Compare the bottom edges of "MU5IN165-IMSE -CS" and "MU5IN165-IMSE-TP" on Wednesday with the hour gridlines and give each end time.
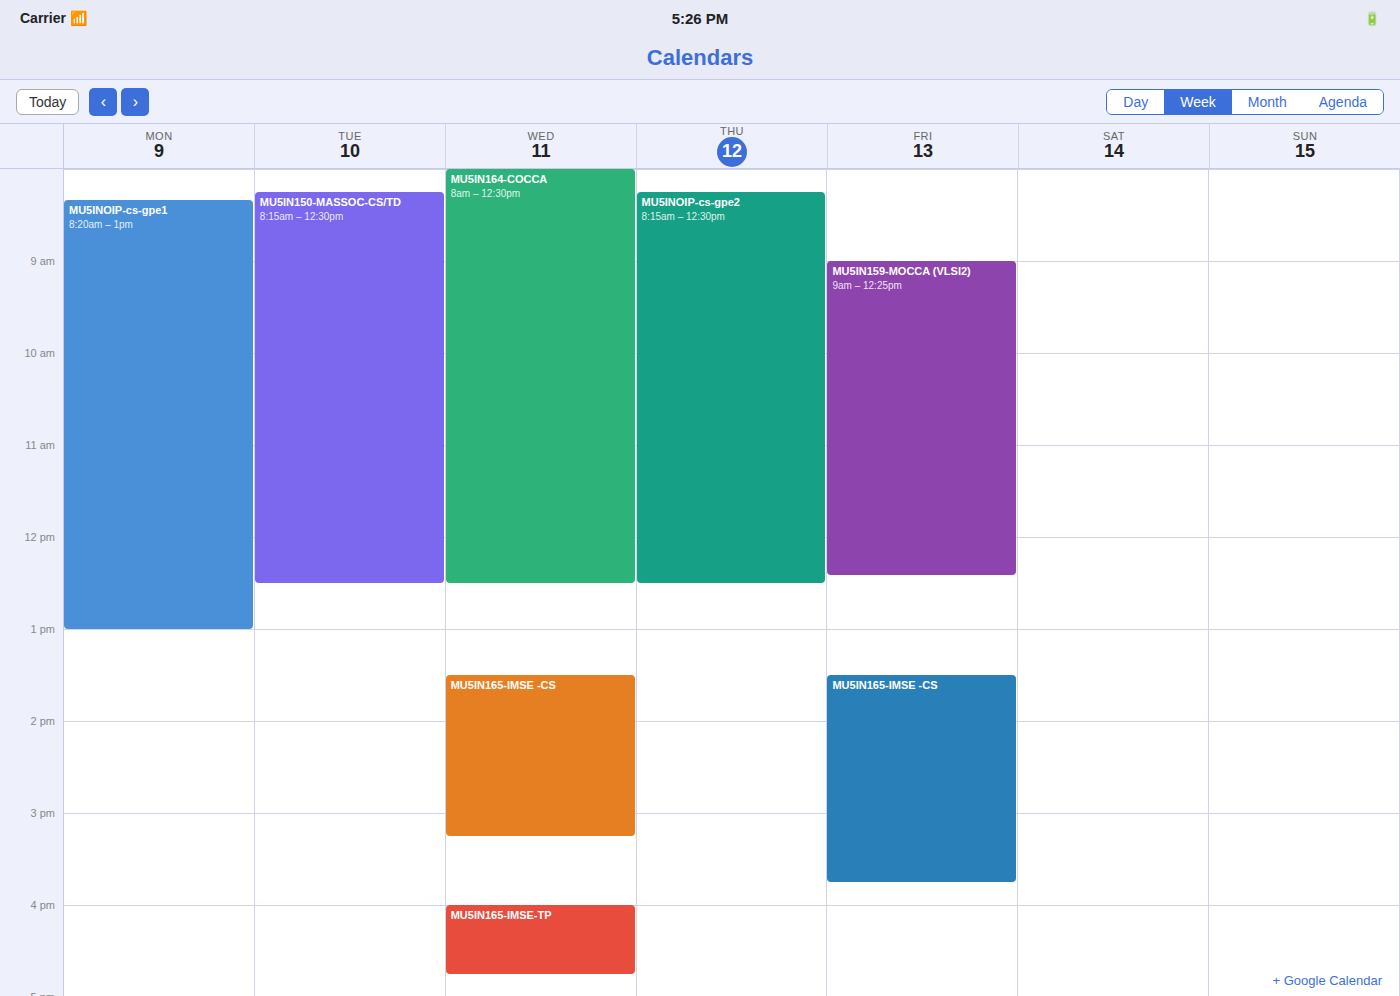
"MU5IN165-IMSE -CS": 3:15 PM, neither: a quarter of the way from the 3 PM line to the 4 PM line. "MU5IN165-IMSE-TP": 4:45 PM, neither: three quarters of the way from the 4 PM line to the 5 PM line.